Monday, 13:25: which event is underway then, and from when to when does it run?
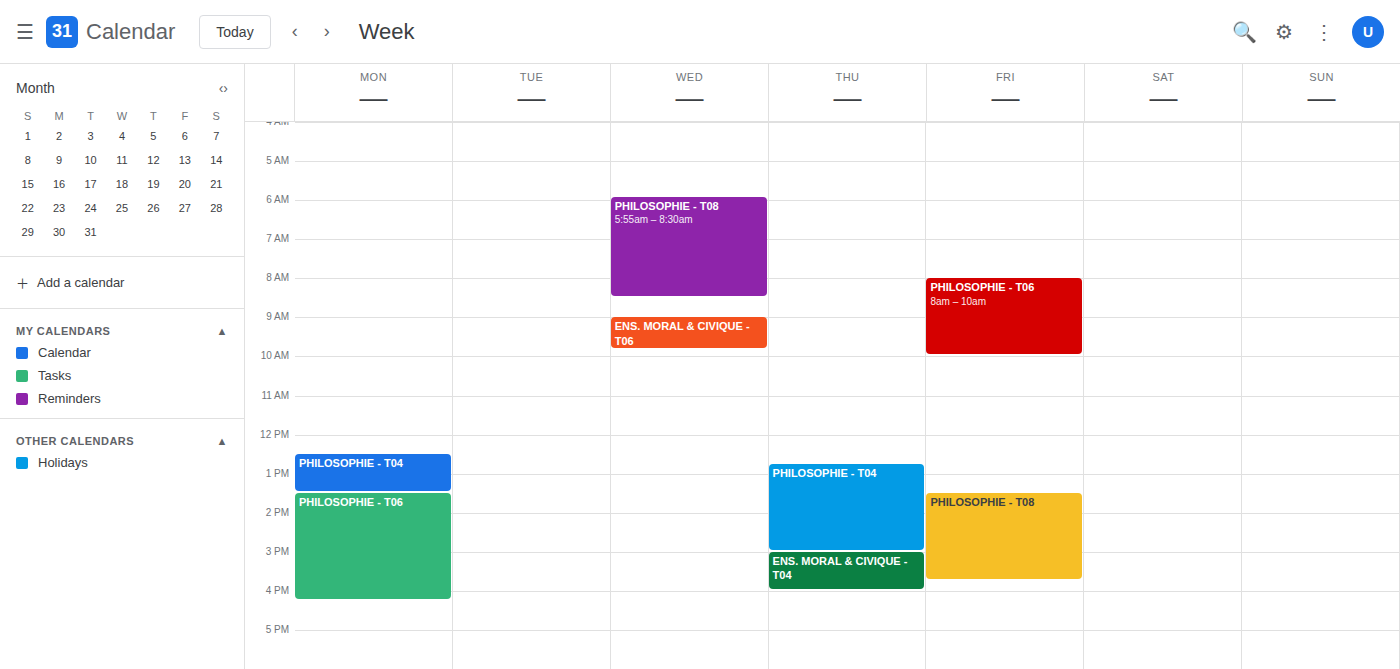
"PHILOSOPHIE - T04", 12:30 to 13:30